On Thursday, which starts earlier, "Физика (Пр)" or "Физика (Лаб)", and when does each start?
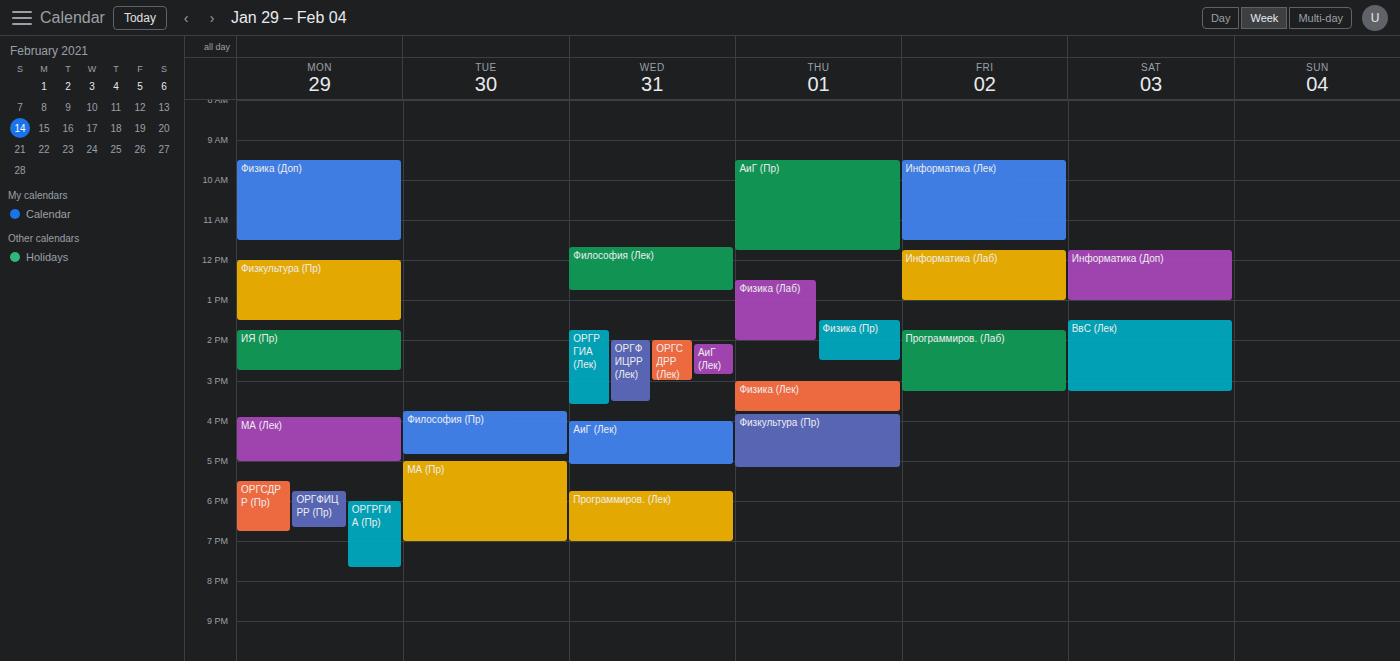
"Физика (Лаб)" 12:30; "Физика (Пр)" 13:30.